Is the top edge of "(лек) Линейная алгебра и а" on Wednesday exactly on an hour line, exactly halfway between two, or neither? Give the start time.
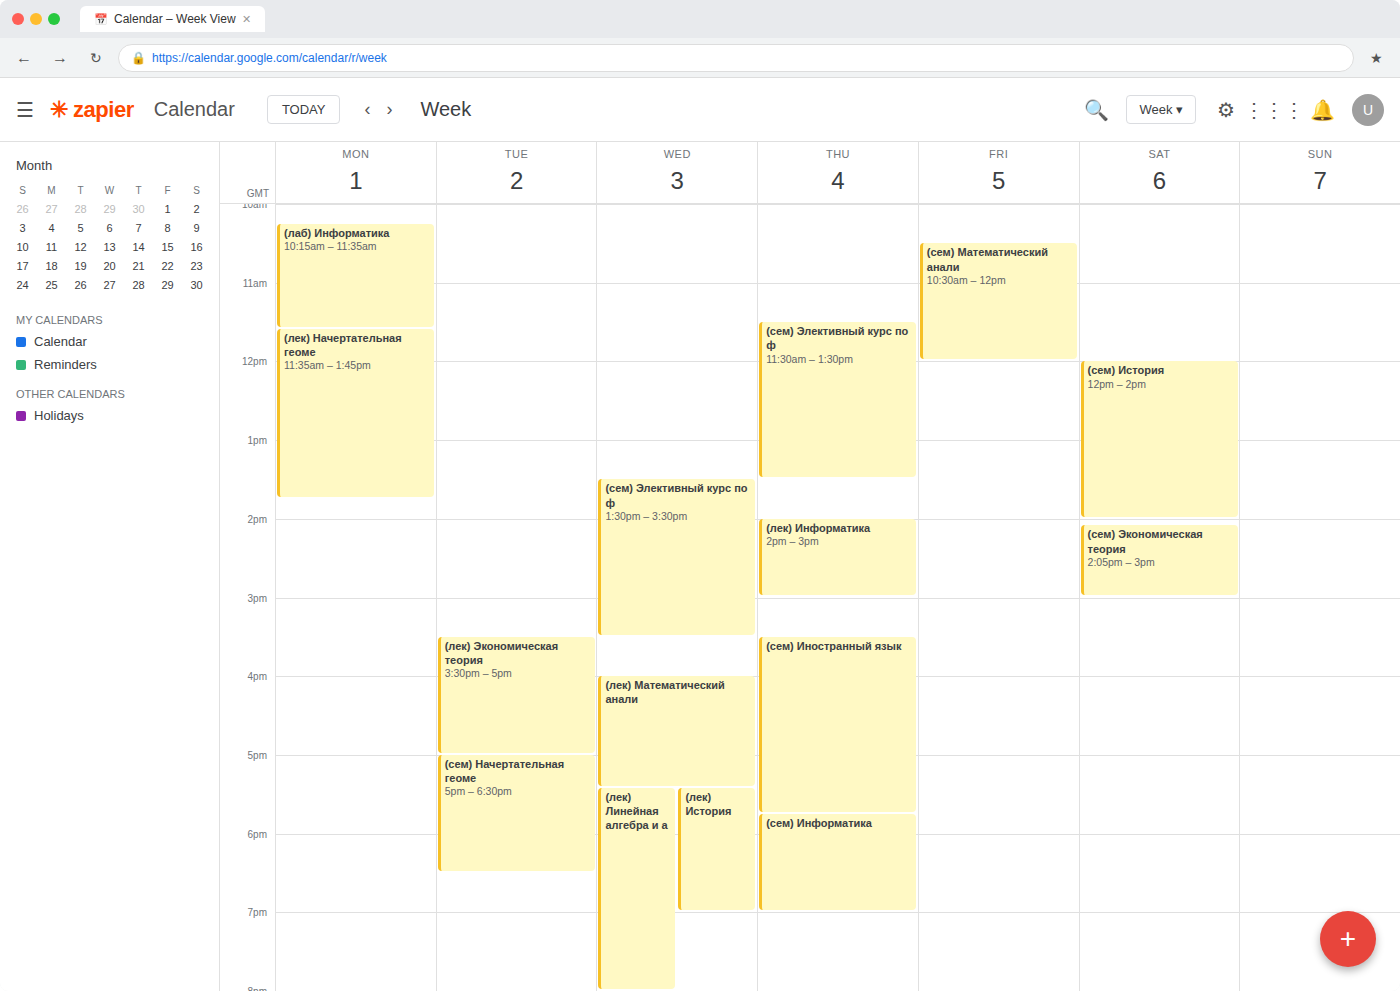
5:25 PM -- neither: 25 minutes below the 5 PM line and 35 minutes above the 6 PM line.